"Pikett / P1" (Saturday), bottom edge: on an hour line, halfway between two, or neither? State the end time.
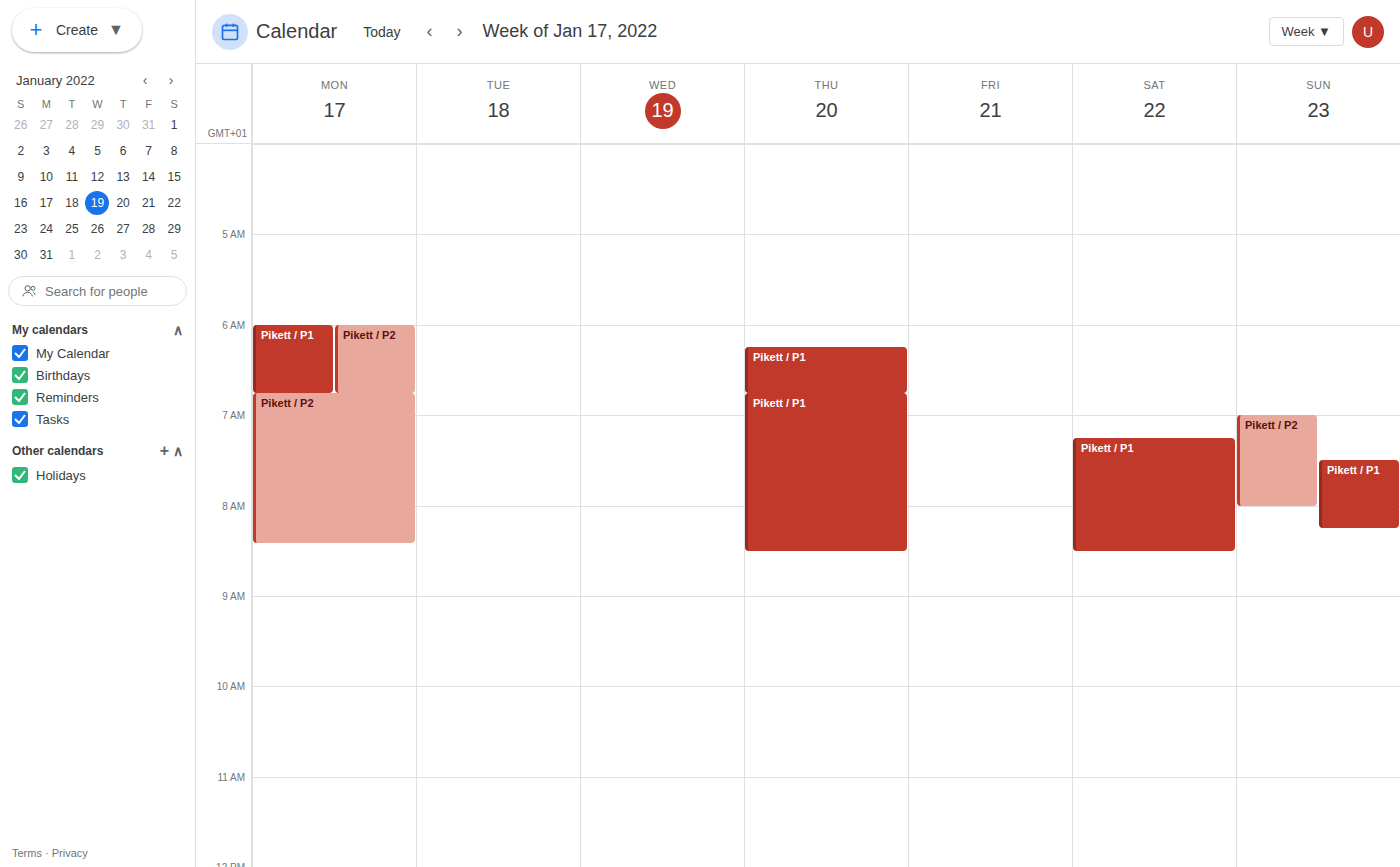
8:30 AM -- halfway between the 8 AM and 9 AM lines.